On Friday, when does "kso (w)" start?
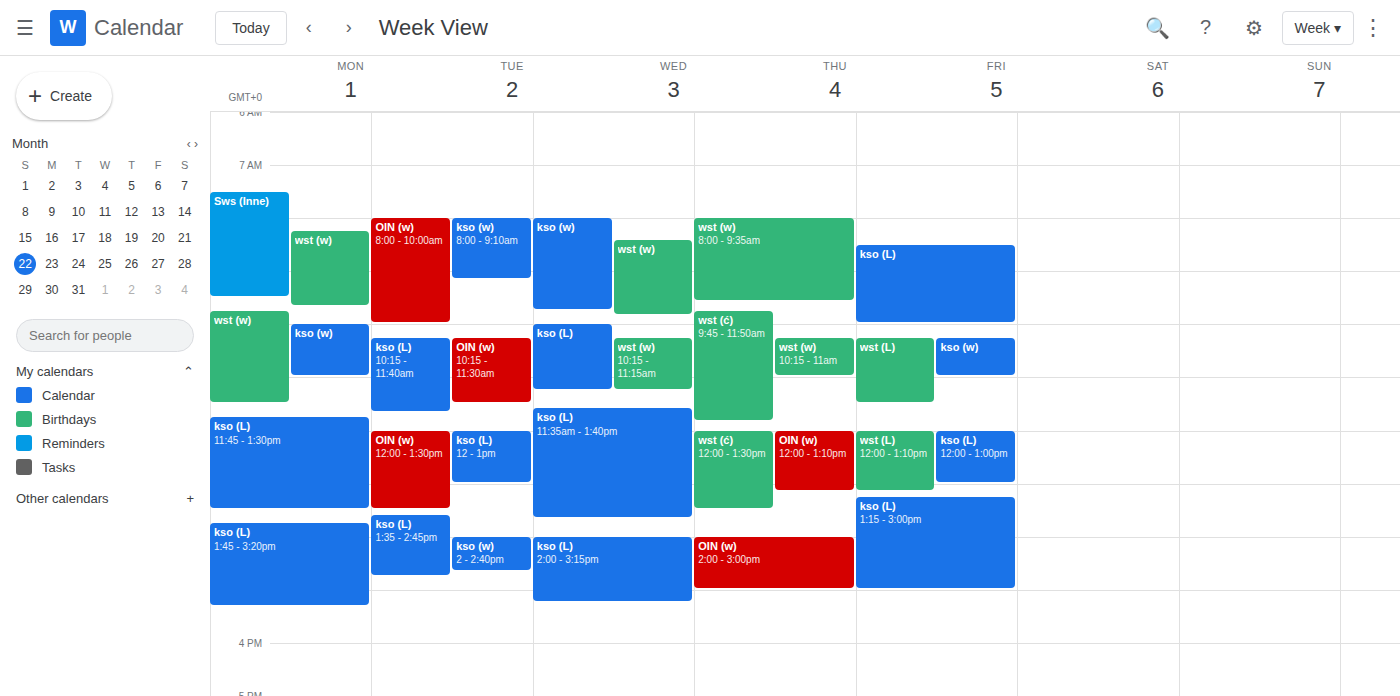
10:15 AM